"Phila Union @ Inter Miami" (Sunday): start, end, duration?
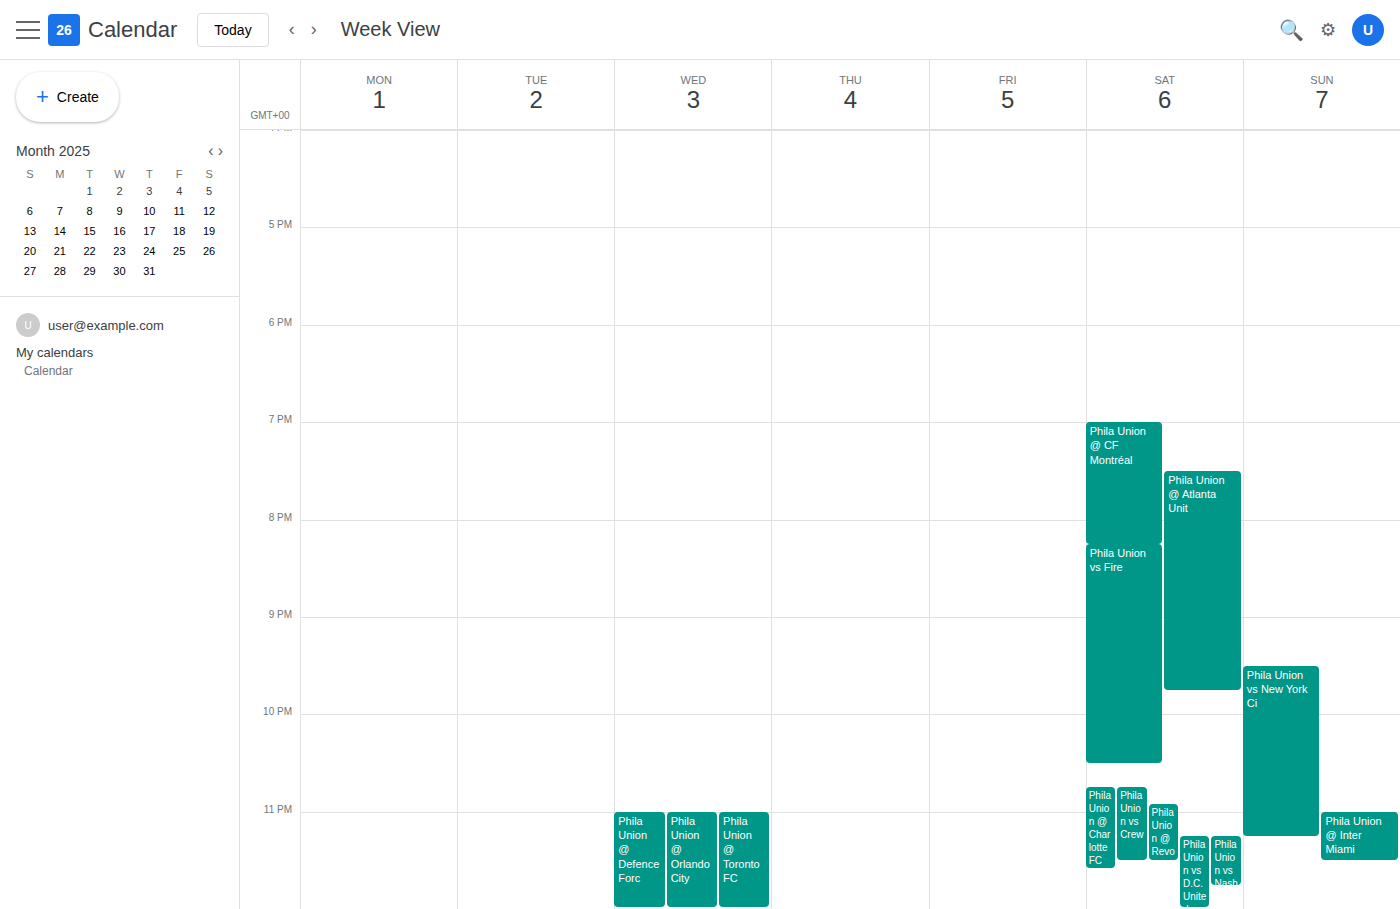
23:00 to 23:30, 30 minutes